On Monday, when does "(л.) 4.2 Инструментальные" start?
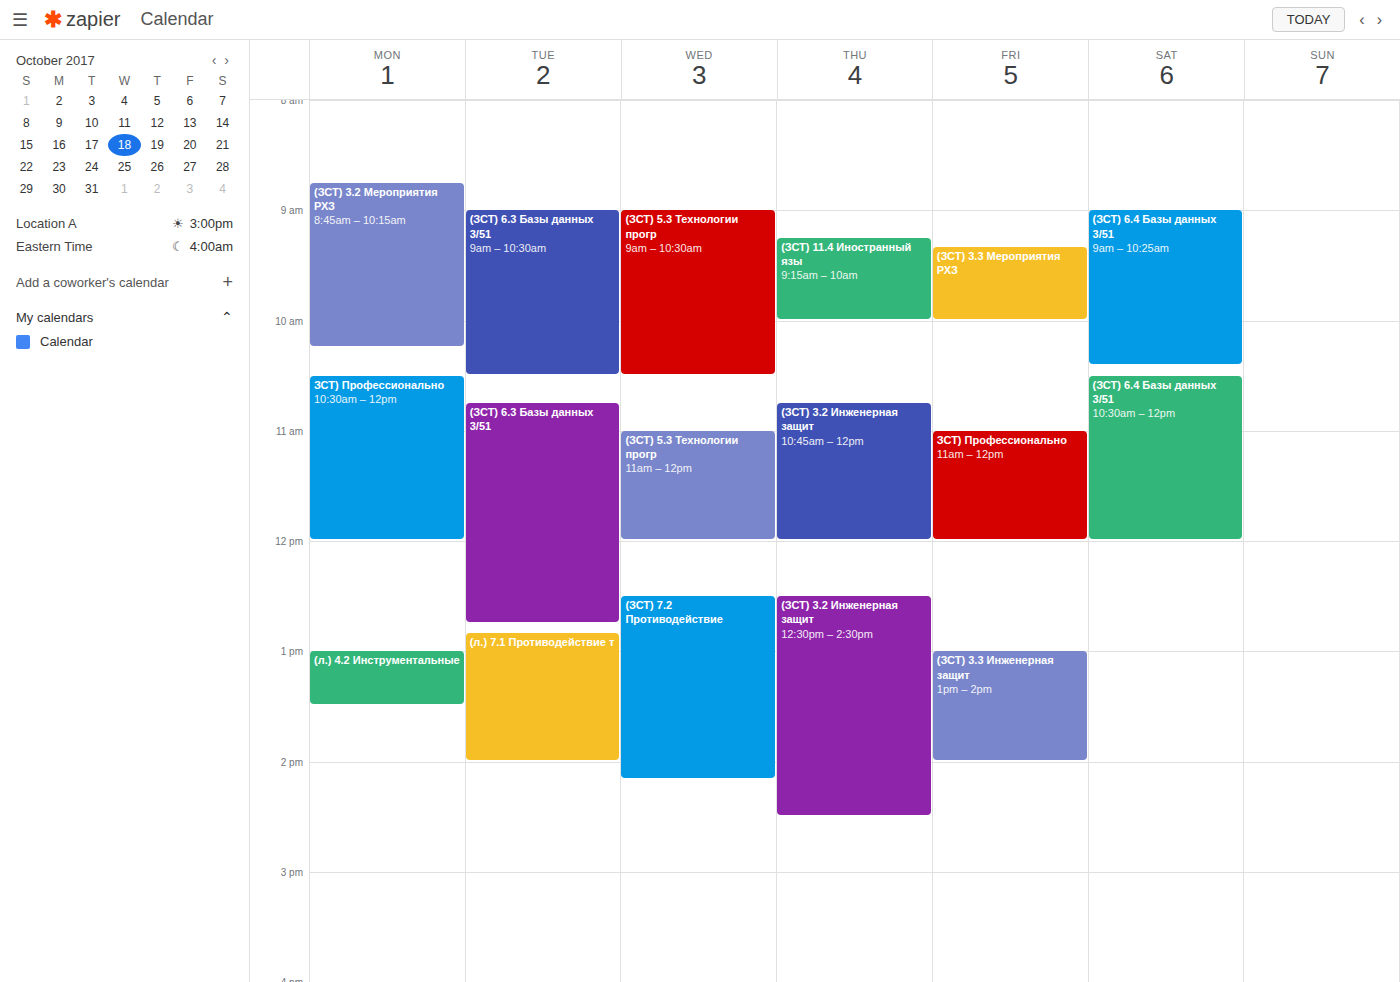
1:00 PM